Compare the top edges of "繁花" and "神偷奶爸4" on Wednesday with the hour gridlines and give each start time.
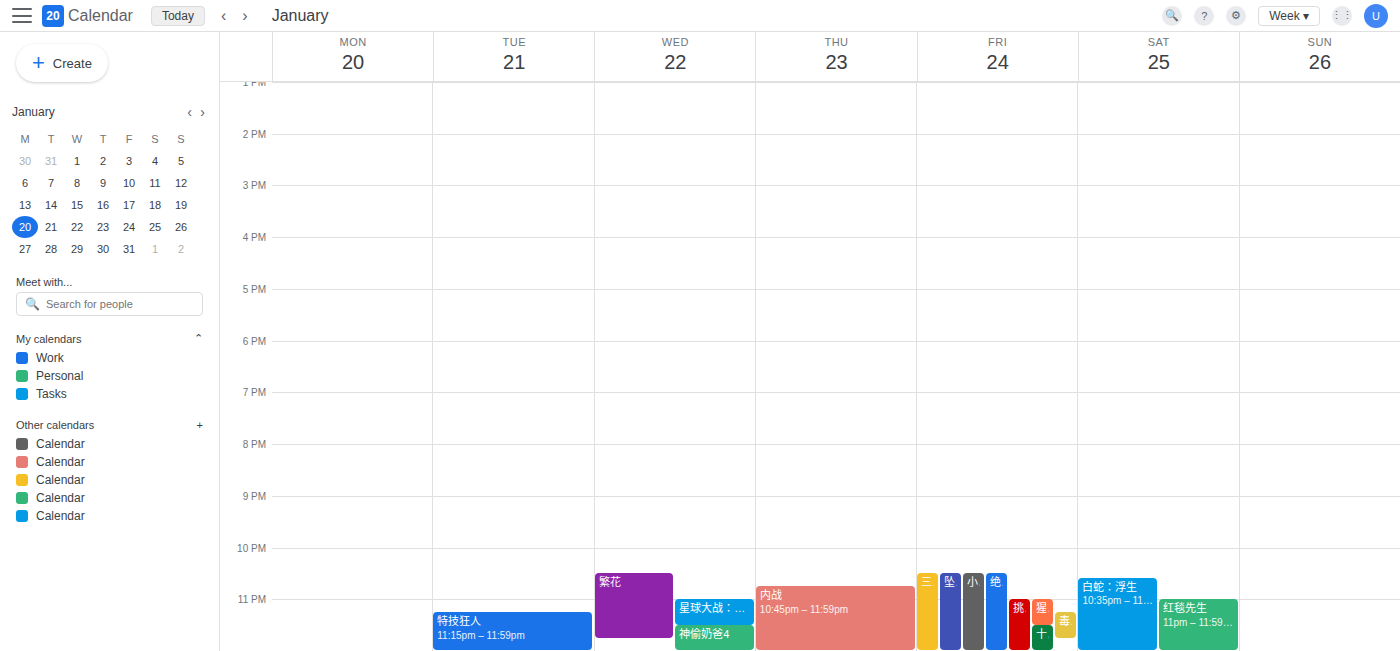
"繁花": 10:30 PM, halfway between the 10 PM and 11 PM lines. "神偷奶爸4": 11:30 PM, halfway between the 11 PM and 12 AM lines.